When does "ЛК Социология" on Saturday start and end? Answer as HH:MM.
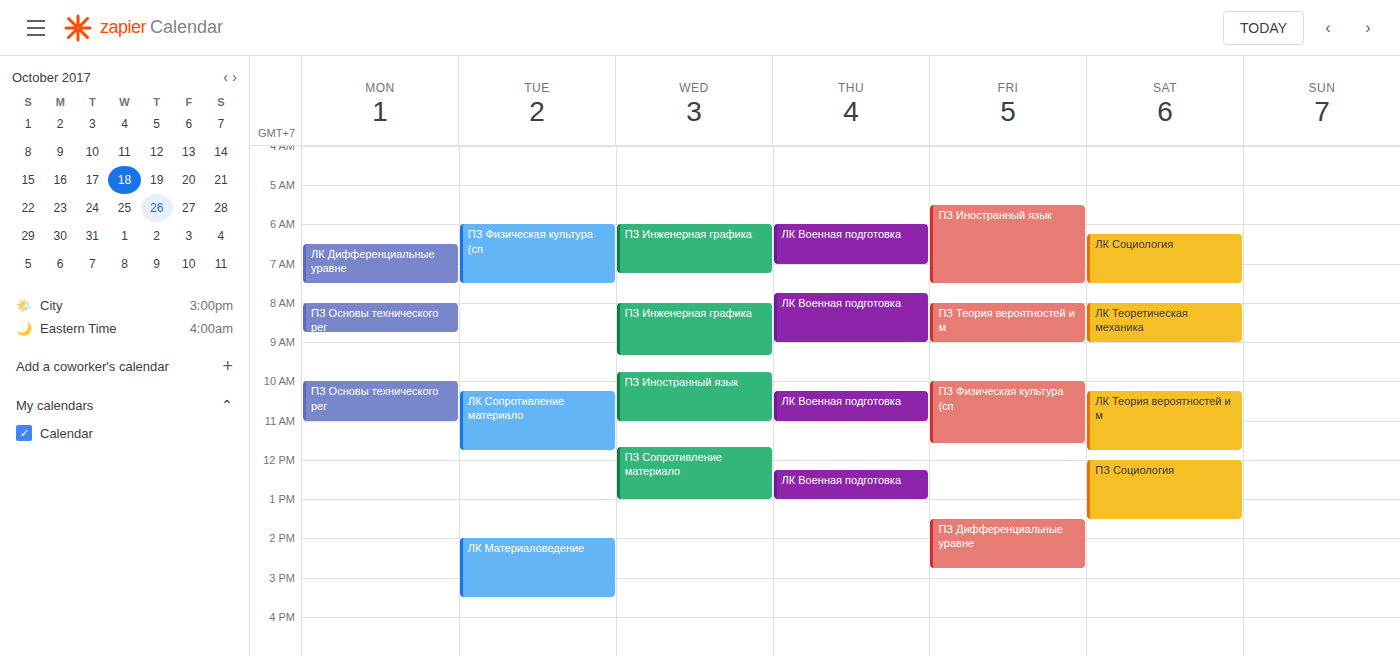
06:15 to 07:30